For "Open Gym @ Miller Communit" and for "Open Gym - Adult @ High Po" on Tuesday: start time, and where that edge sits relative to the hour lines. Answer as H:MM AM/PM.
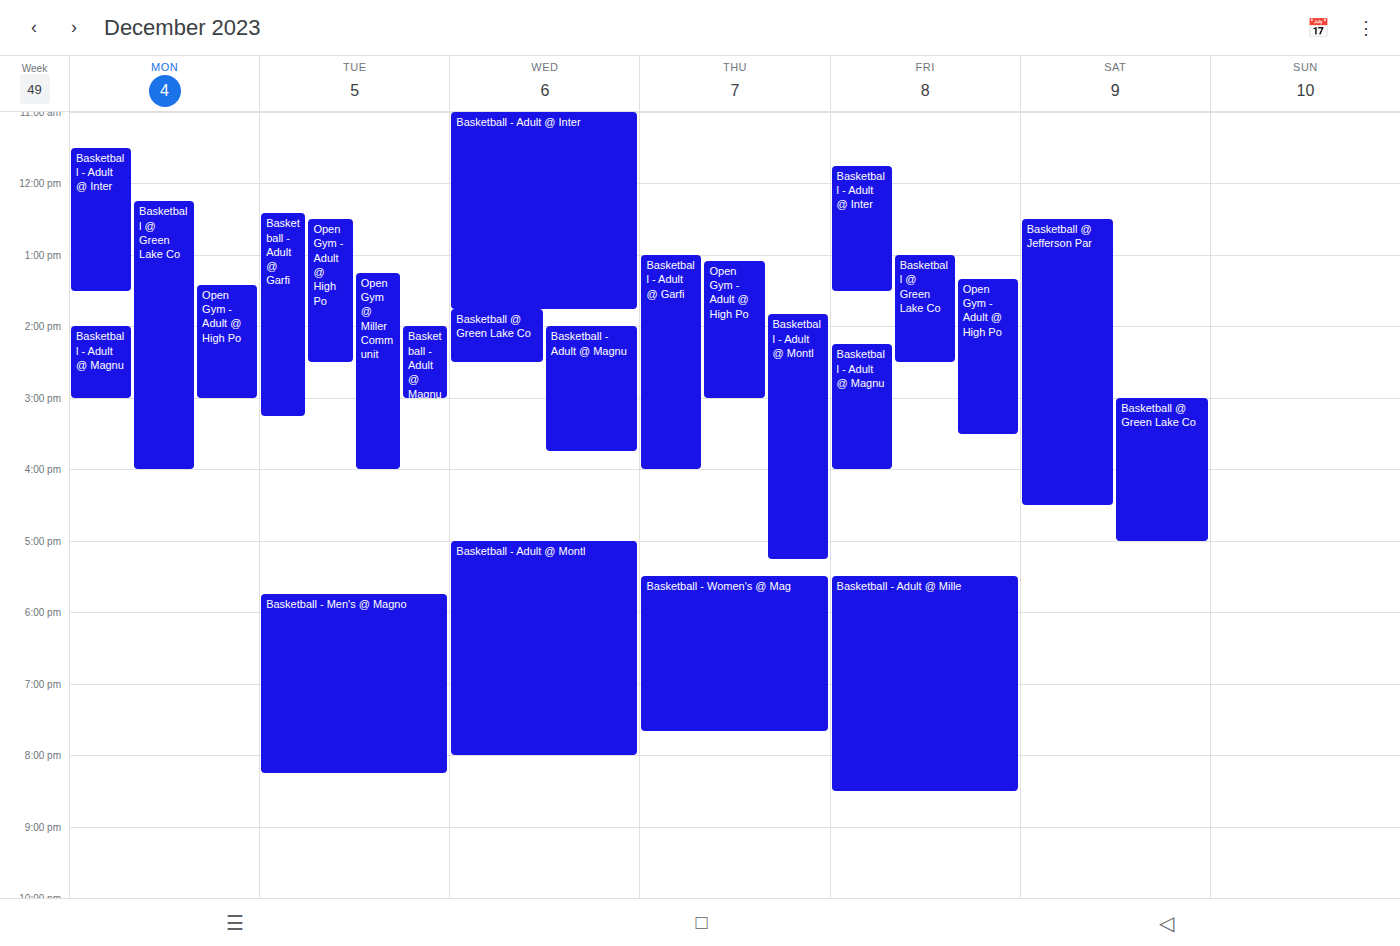
"Open Gym @ Miller Communit": 1:15 PM, neither: a quarter of the way from the 1 PM line to the 2 PM line. "Open Gym - Adult @ High Po": 12:30 PM, halfway between the 12 PM and 1 PM lines.